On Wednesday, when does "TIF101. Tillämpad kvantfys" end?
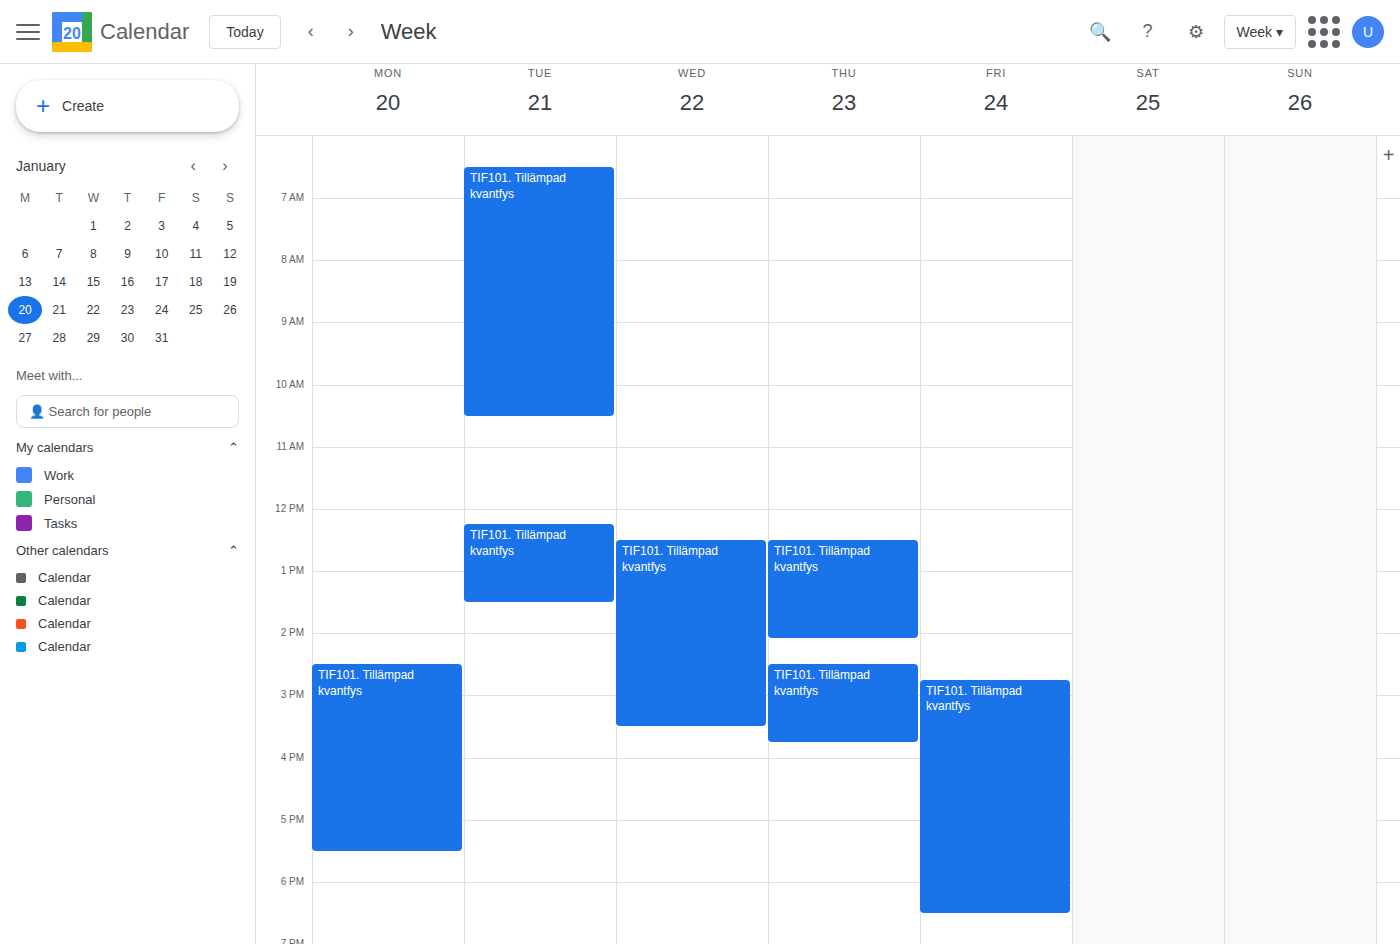
3:30 PM